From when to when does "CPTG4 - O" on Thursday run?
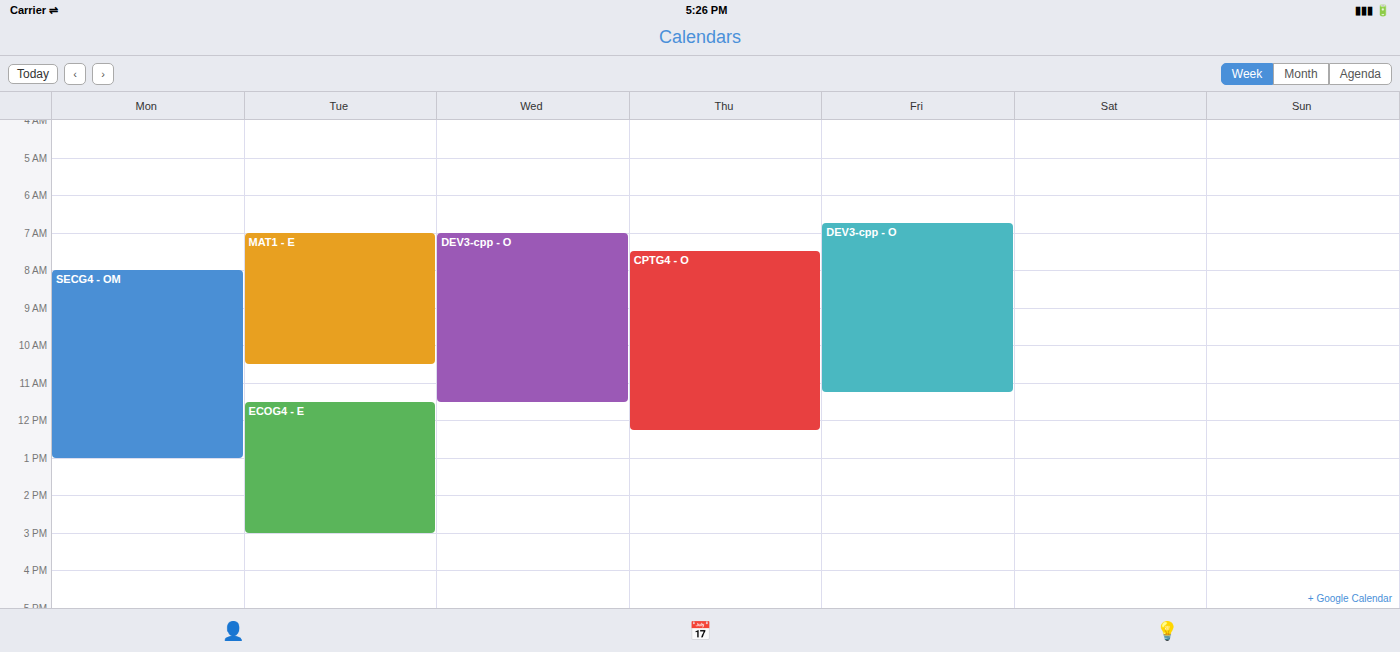
7:30 AM to 12:15 PM